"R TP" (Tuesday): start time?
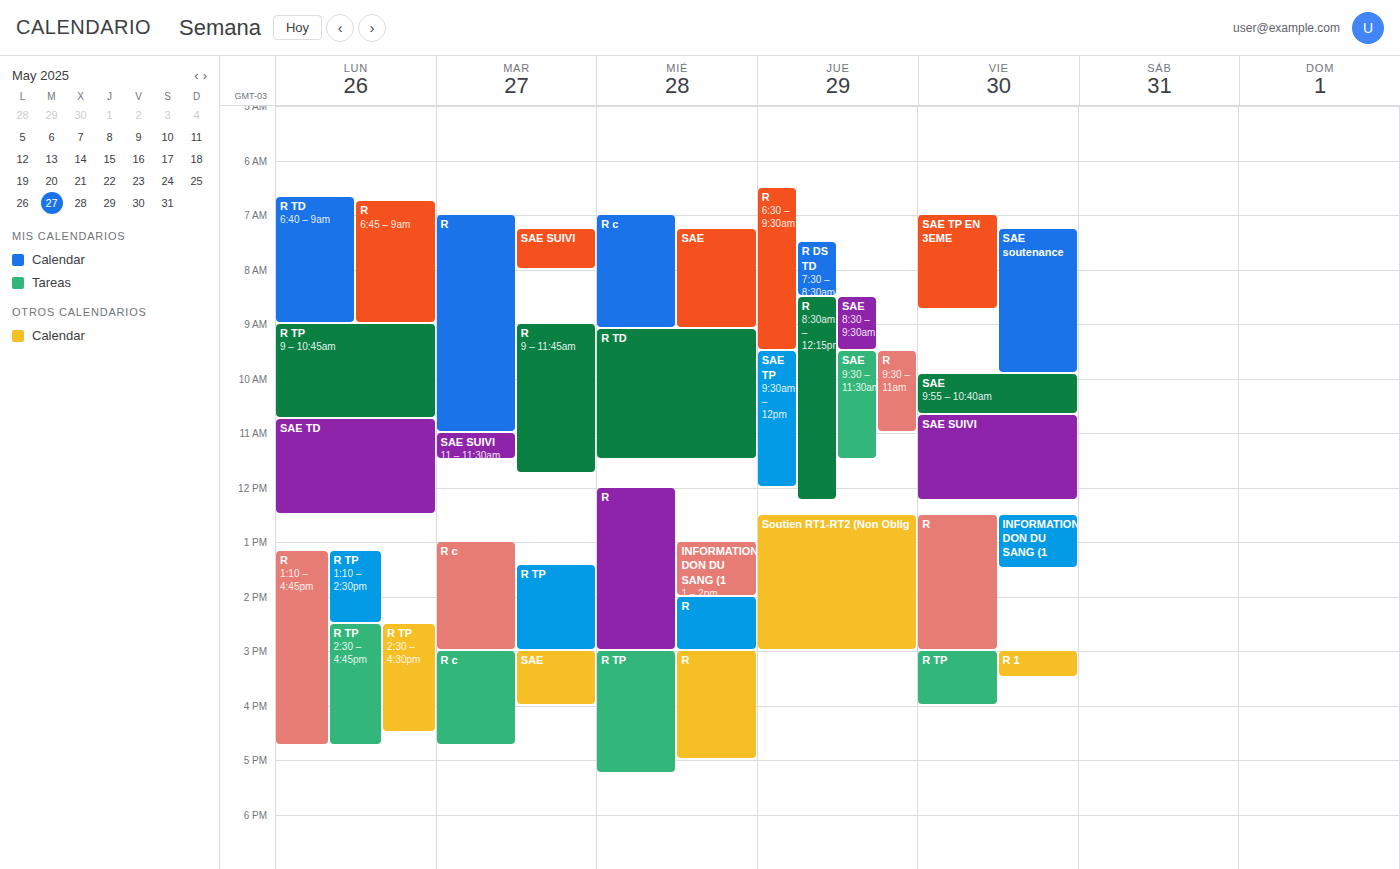
1:25 PM